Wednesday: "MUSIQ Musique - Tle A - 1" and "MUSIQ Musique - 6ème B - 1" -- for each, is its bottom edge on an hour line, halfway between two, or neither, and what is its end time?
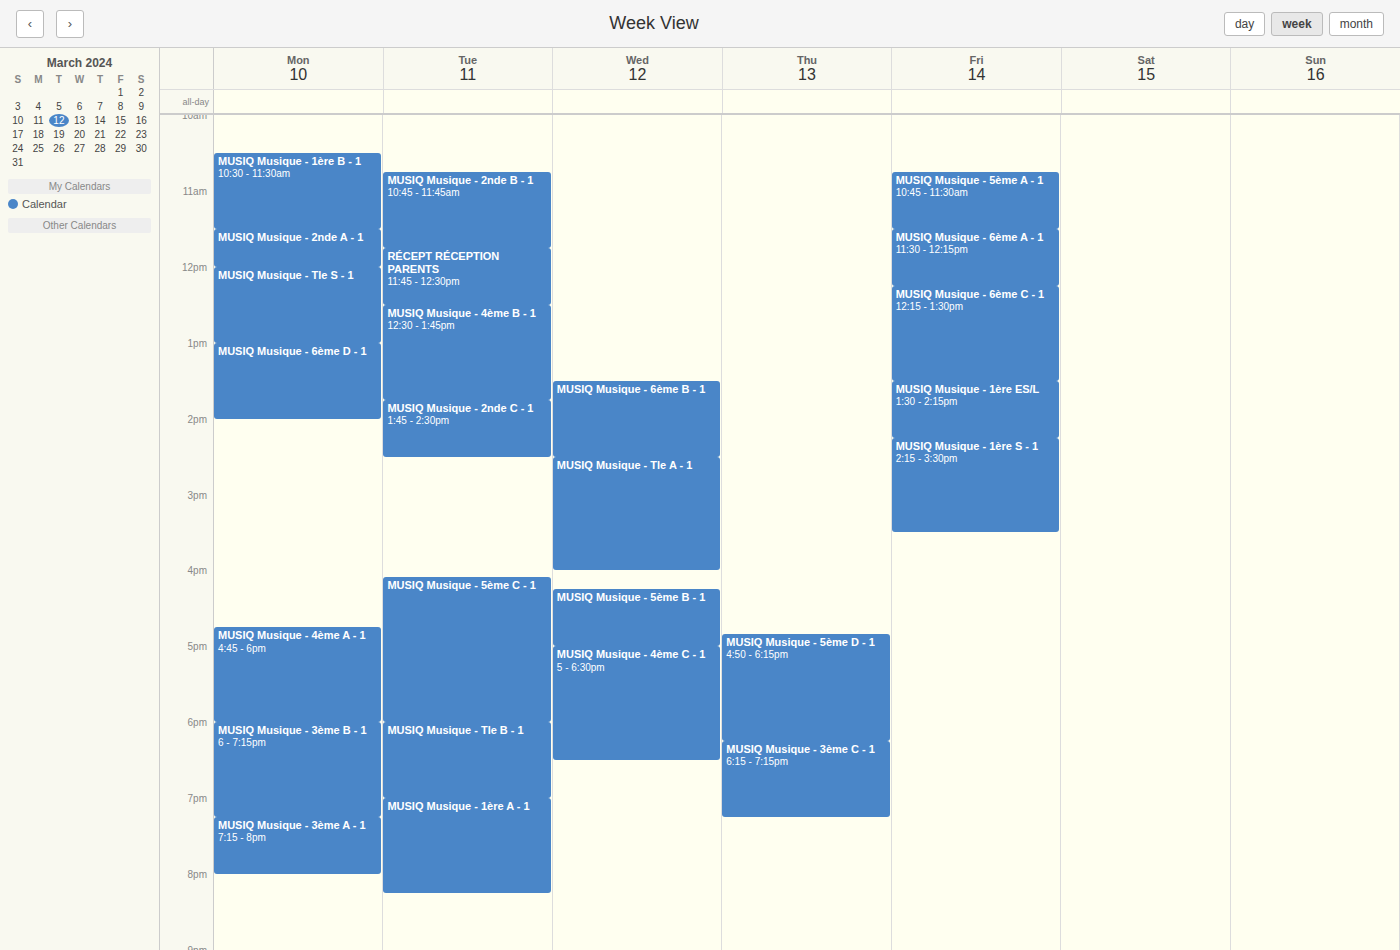
"MUSIQ Musique - Tle A - 1": 4:00 PM, exactly on the 4 PM line. "MUSIQ Musique - 6ème B - 1": 2:30 PM, halfway between the 2 PM and 3 PM lines.